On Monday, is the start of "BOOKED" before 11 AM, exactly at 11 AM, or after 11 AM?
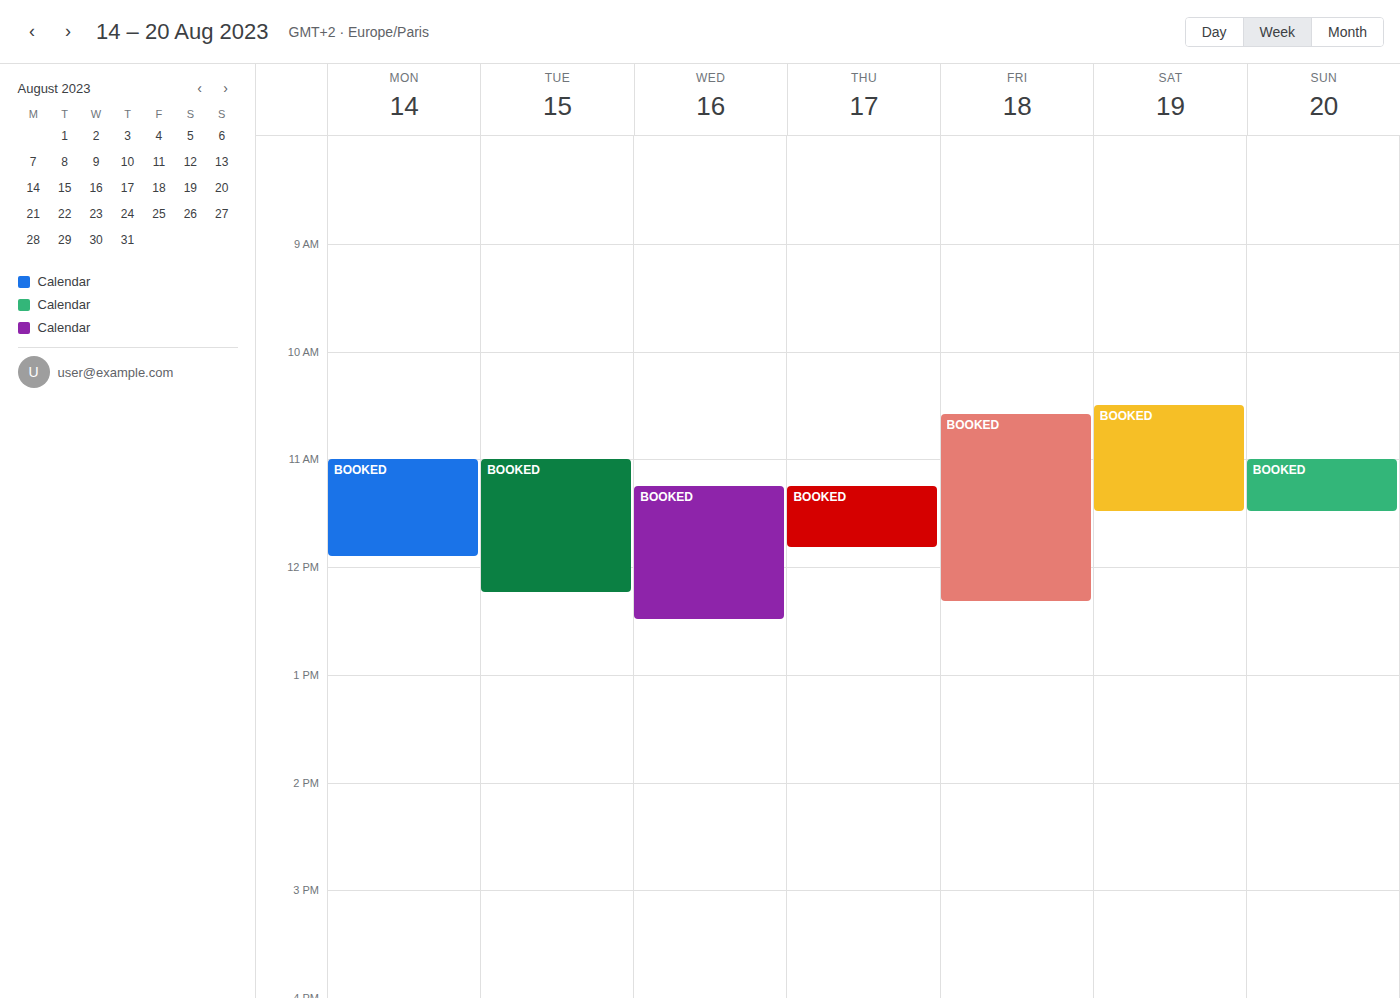
11:00 AM -- exactly at 11 AM, on the 11 AM line.